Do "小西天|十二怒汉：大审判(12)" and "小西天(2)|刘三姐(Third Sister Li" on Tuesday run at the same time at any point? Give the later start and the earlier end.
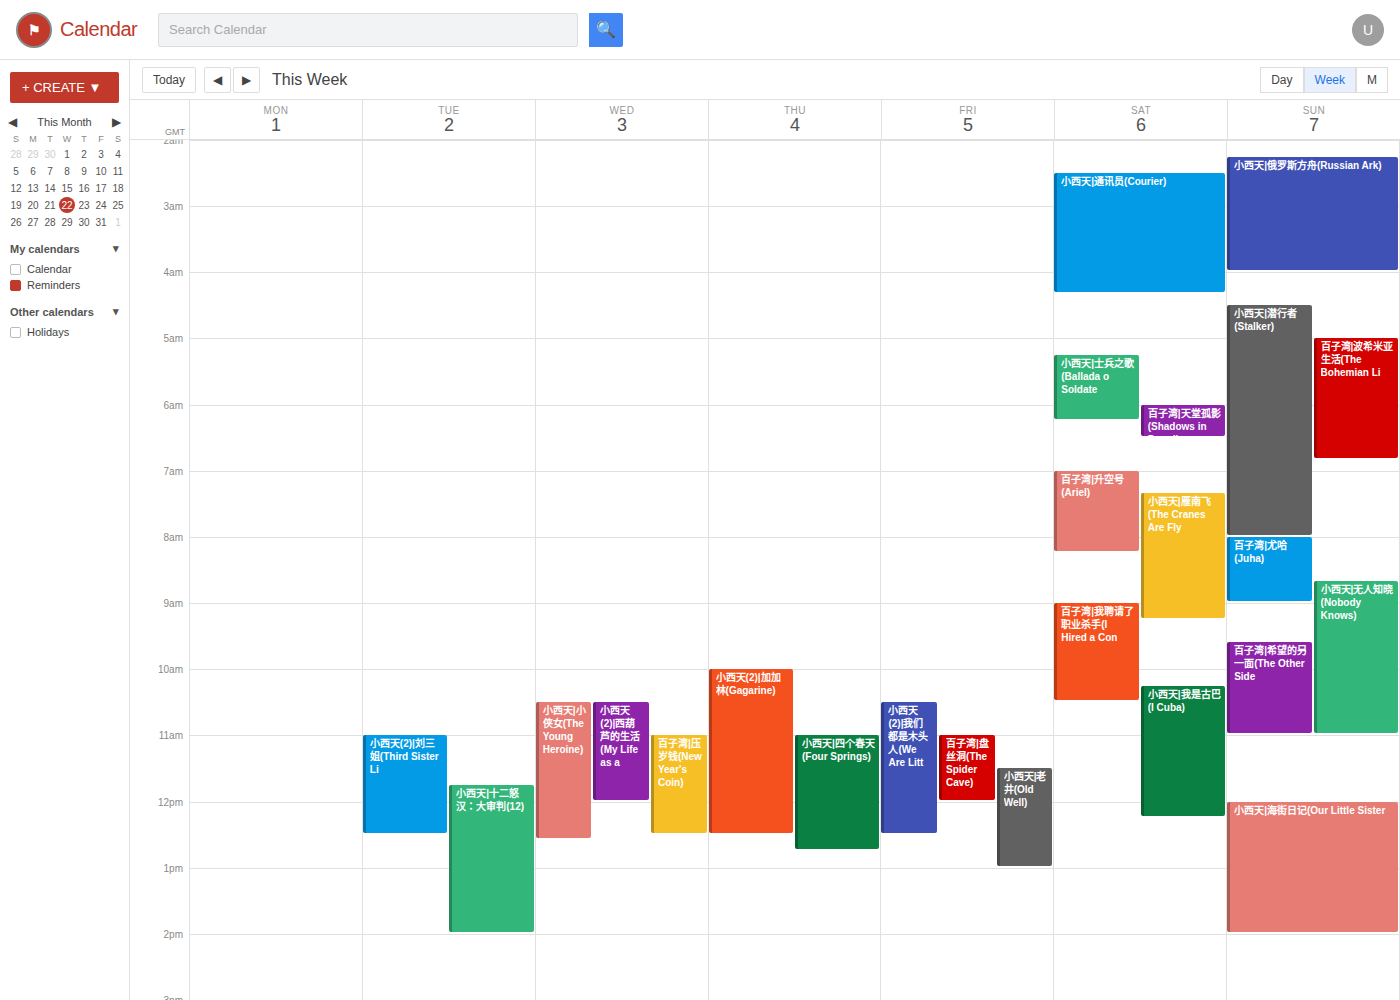
"小西天|十二怒汉：大审判(12)" starts at 11:45 AM, before "小西天(2)|刘三姐(Third Sister Li" ends at 12:30 PM -- they overlap.